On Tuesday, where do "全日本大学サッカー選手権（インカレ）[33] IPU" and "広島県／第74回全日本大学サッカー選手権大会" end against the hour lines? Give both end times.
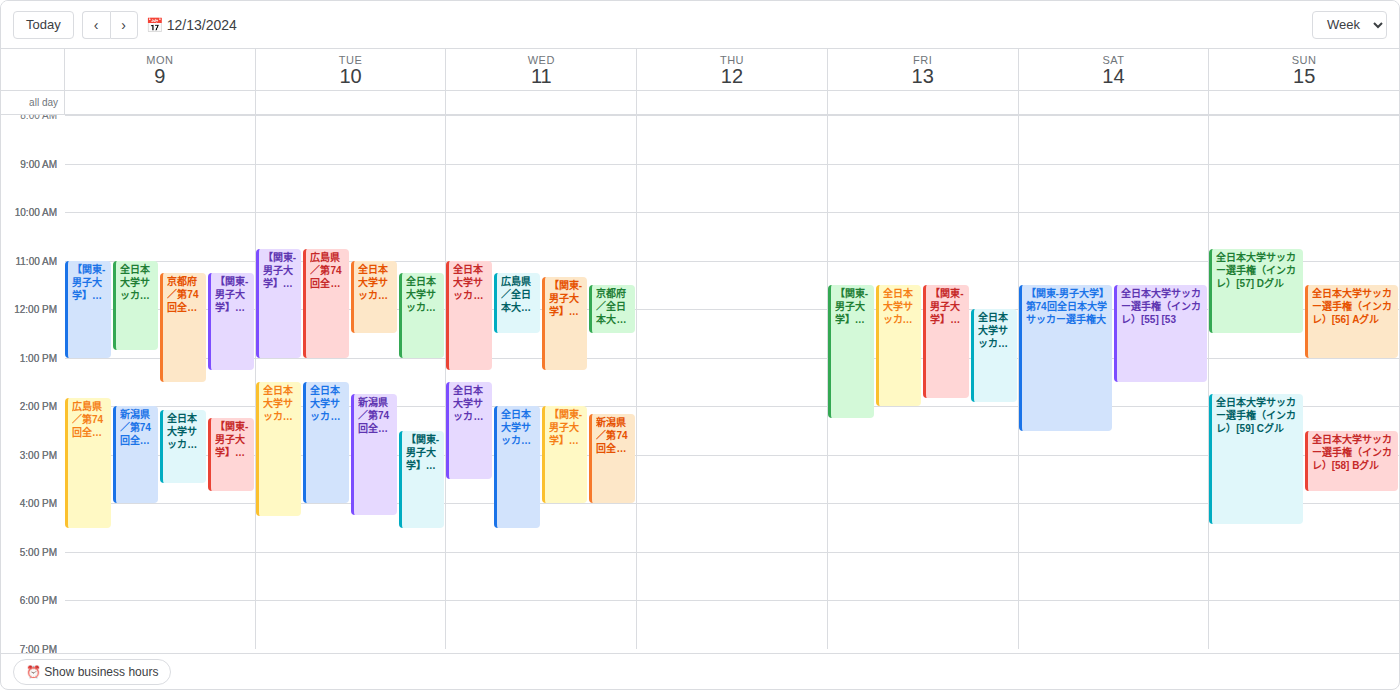
"全日本大学サッカー選手権（インカレ）[33] IPU": 12:30 PM, halfway between the 12 PM and 1 PM lines. "広島県／第74回全日本大学サッカー選手権大会": 1:00 PM, exactly on the 1 PM line.